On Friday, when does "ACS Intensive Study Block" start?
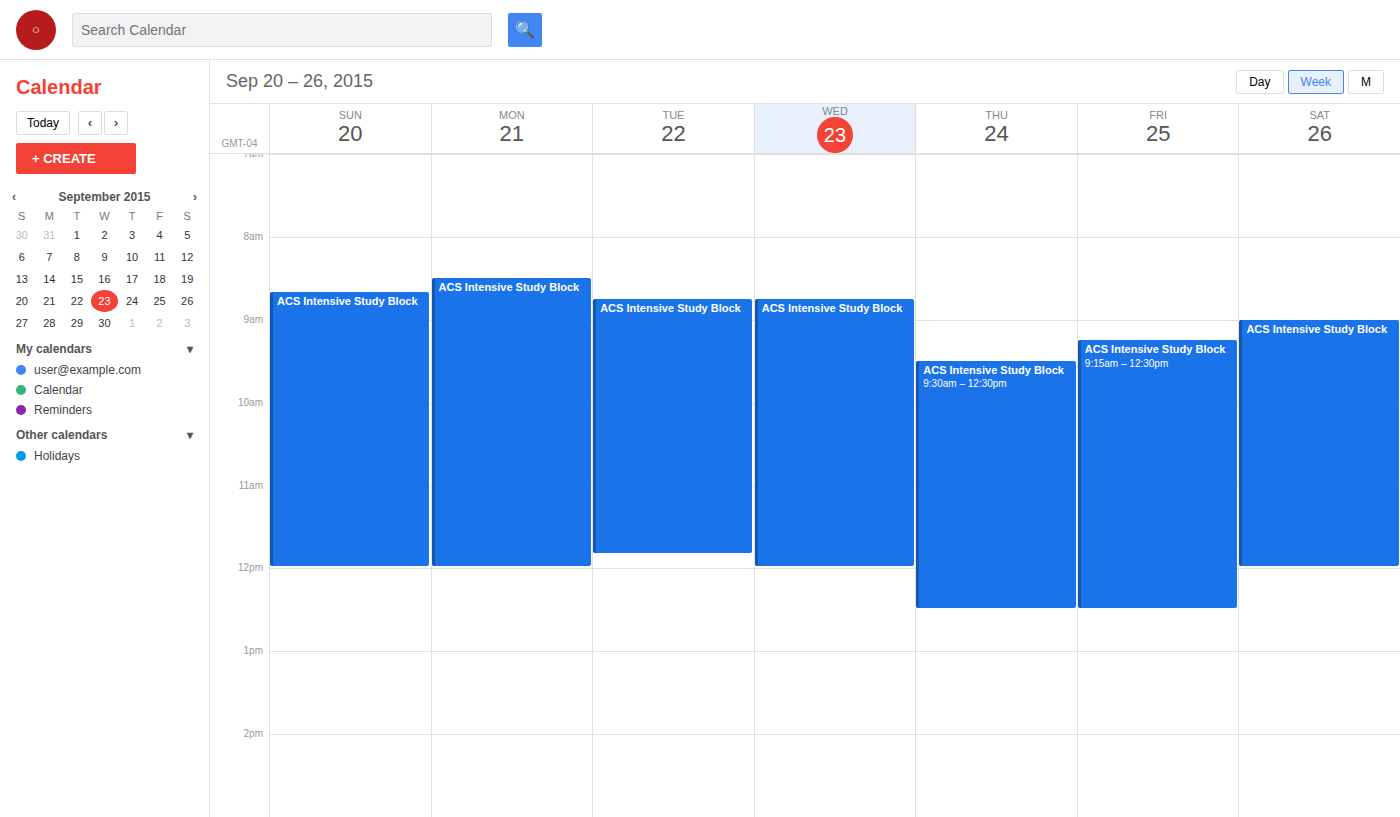
9:15 AM